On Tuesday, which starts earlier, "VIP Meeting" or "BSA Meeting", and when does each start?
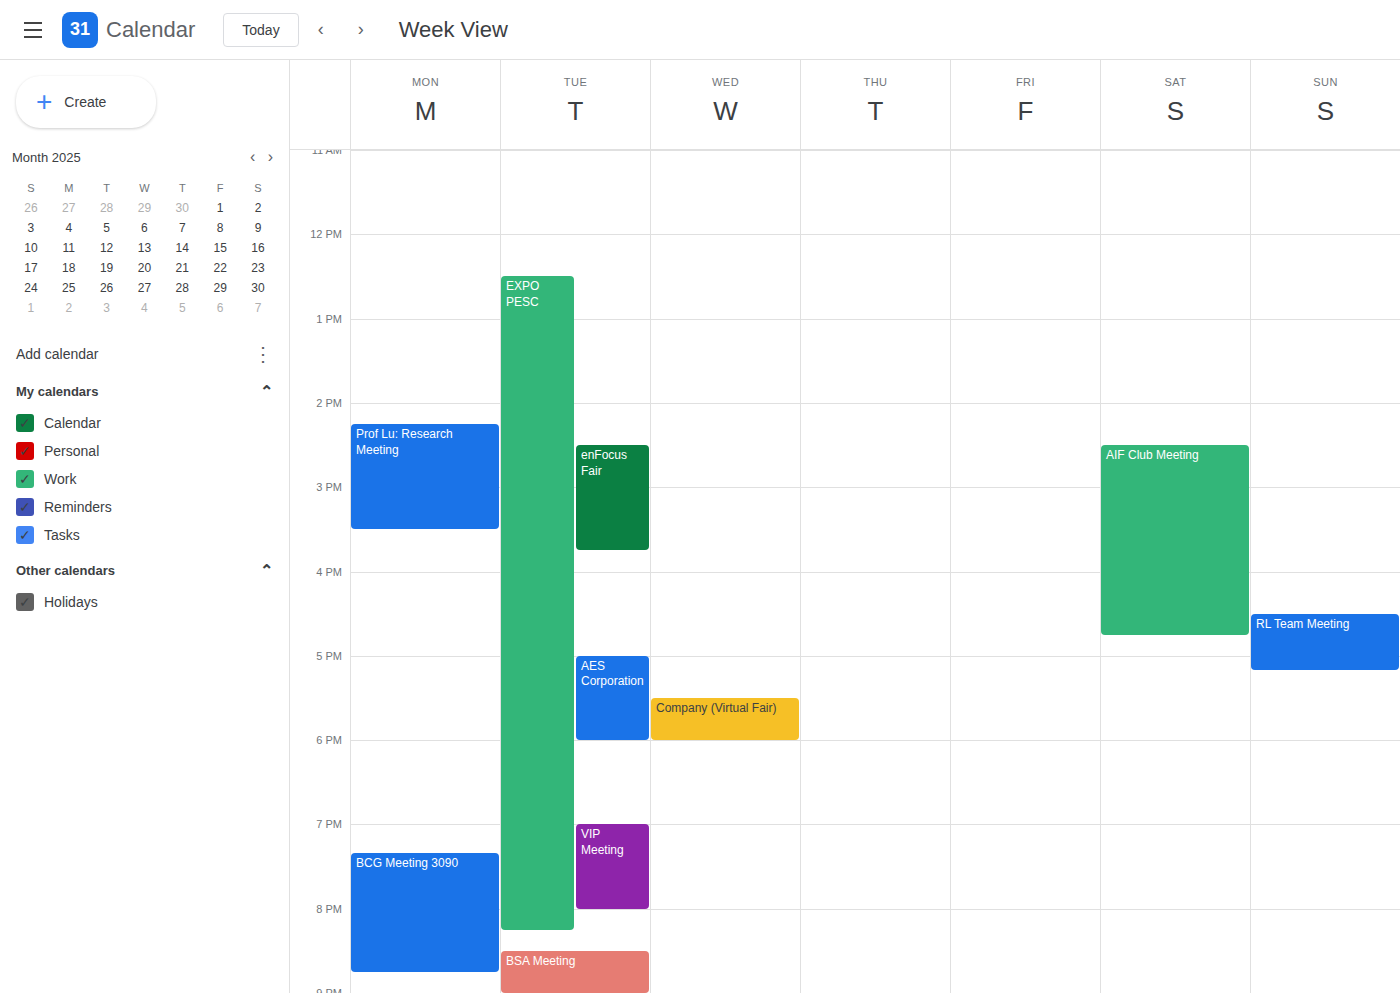
"VIP Meeting" 19:00; "BSA Meeting" 20:30.